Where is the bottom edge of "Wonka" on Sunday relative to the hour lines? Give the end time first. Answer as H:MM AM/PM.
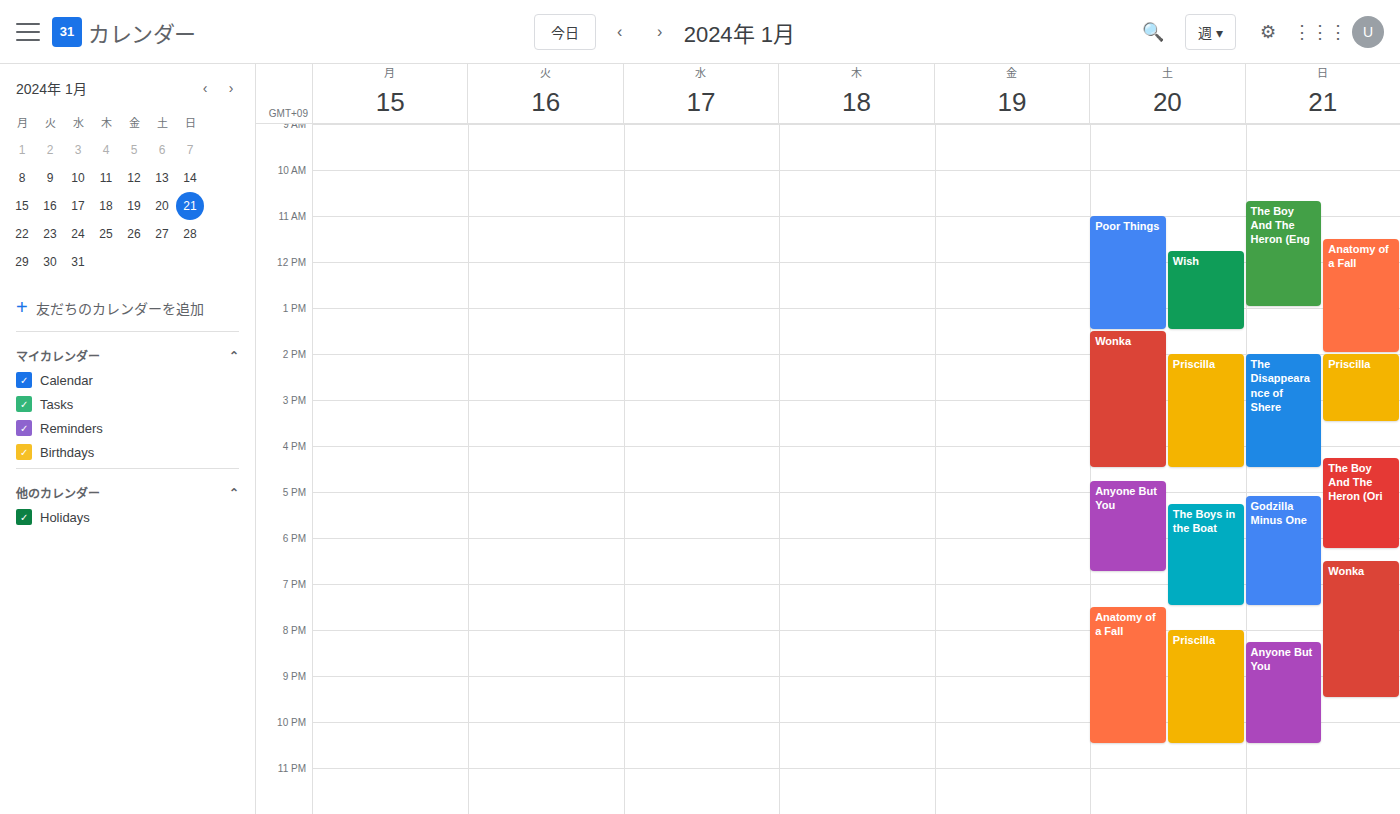
9:30 PM -- halfway between the 9 PM and 10 PM lines.